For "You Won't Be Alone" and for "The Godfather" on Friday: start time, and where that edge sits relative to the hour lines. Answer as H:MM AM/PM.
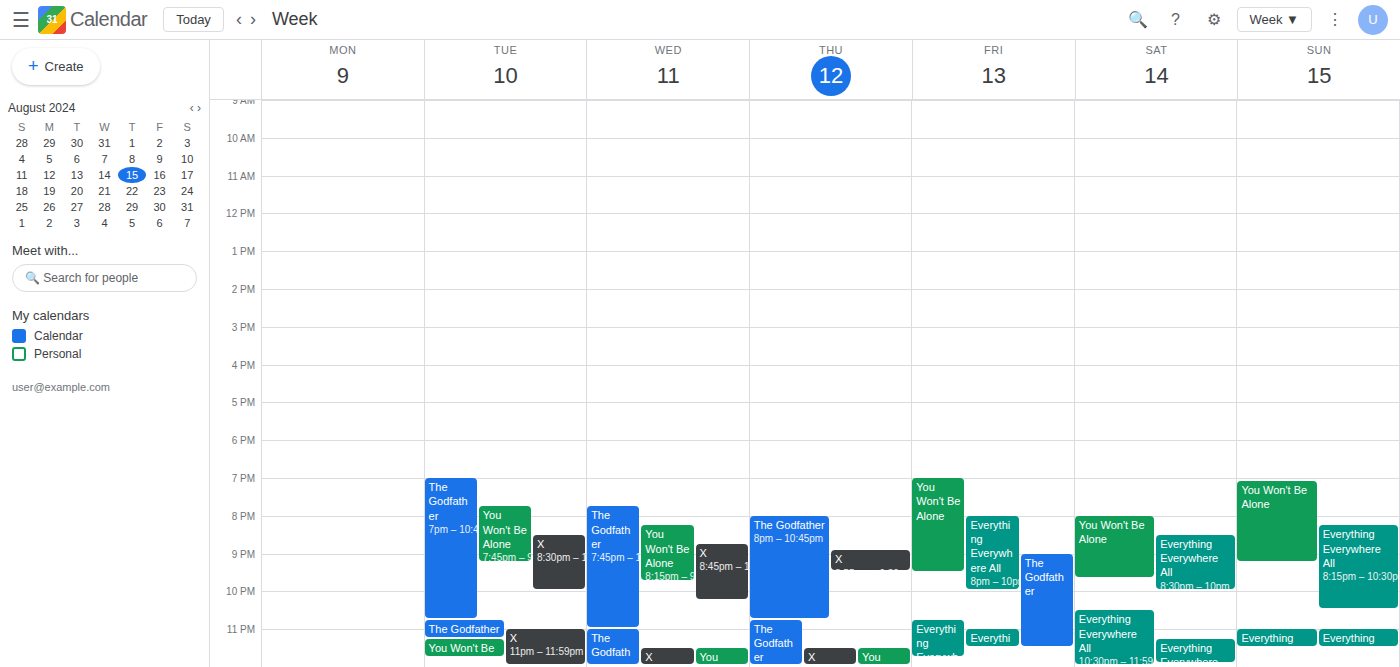
"You Won't Be Alone": 7:00 PM, exactly on the 7 PM line. "The Godfather": 9:00 PM, exactly on the 9 PM line.